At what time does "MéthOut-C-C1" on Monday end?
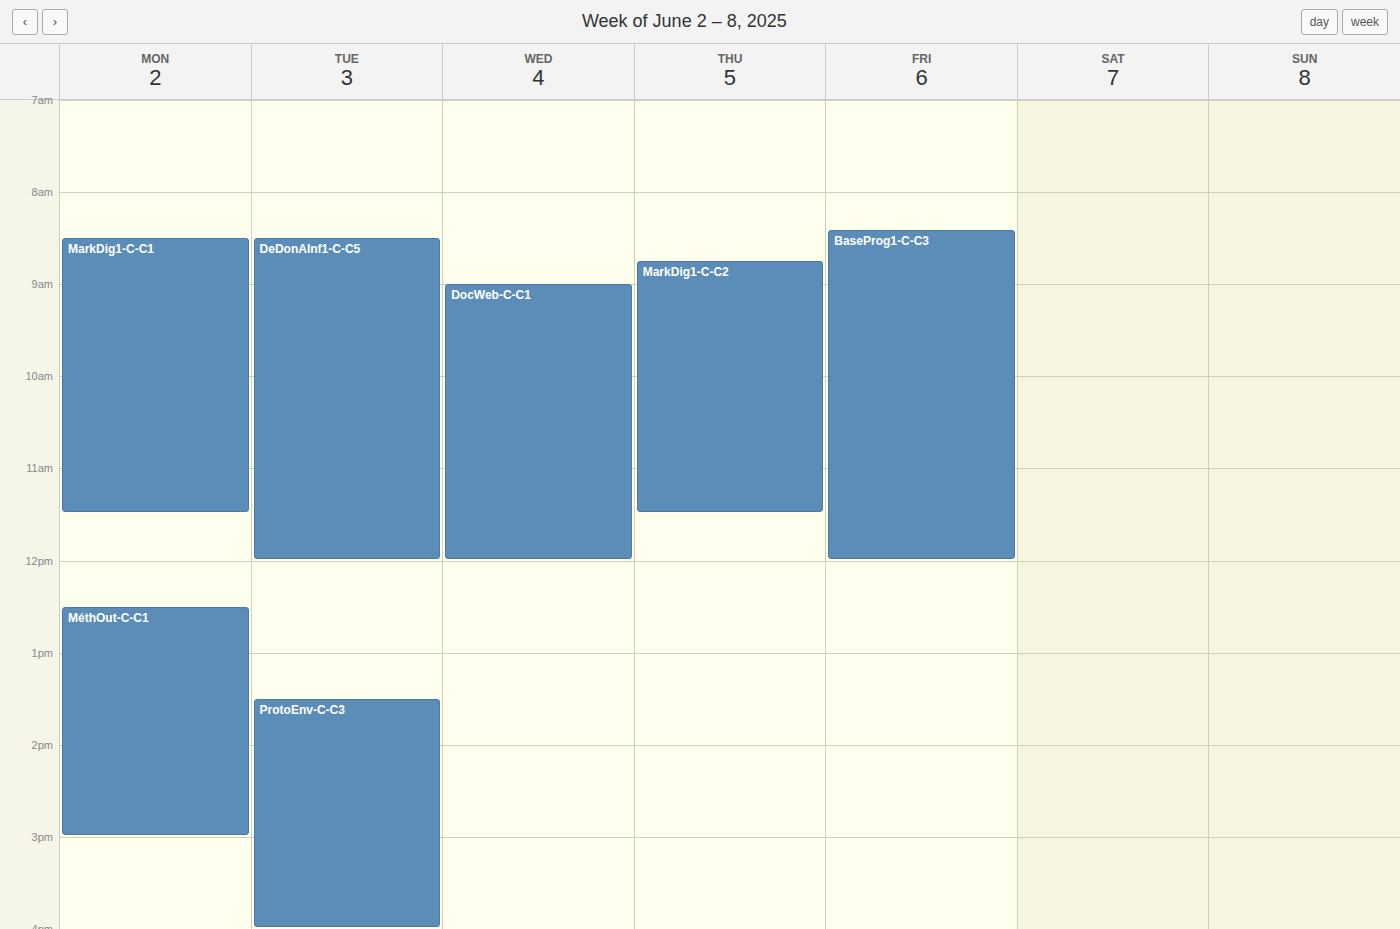
3:00 PM